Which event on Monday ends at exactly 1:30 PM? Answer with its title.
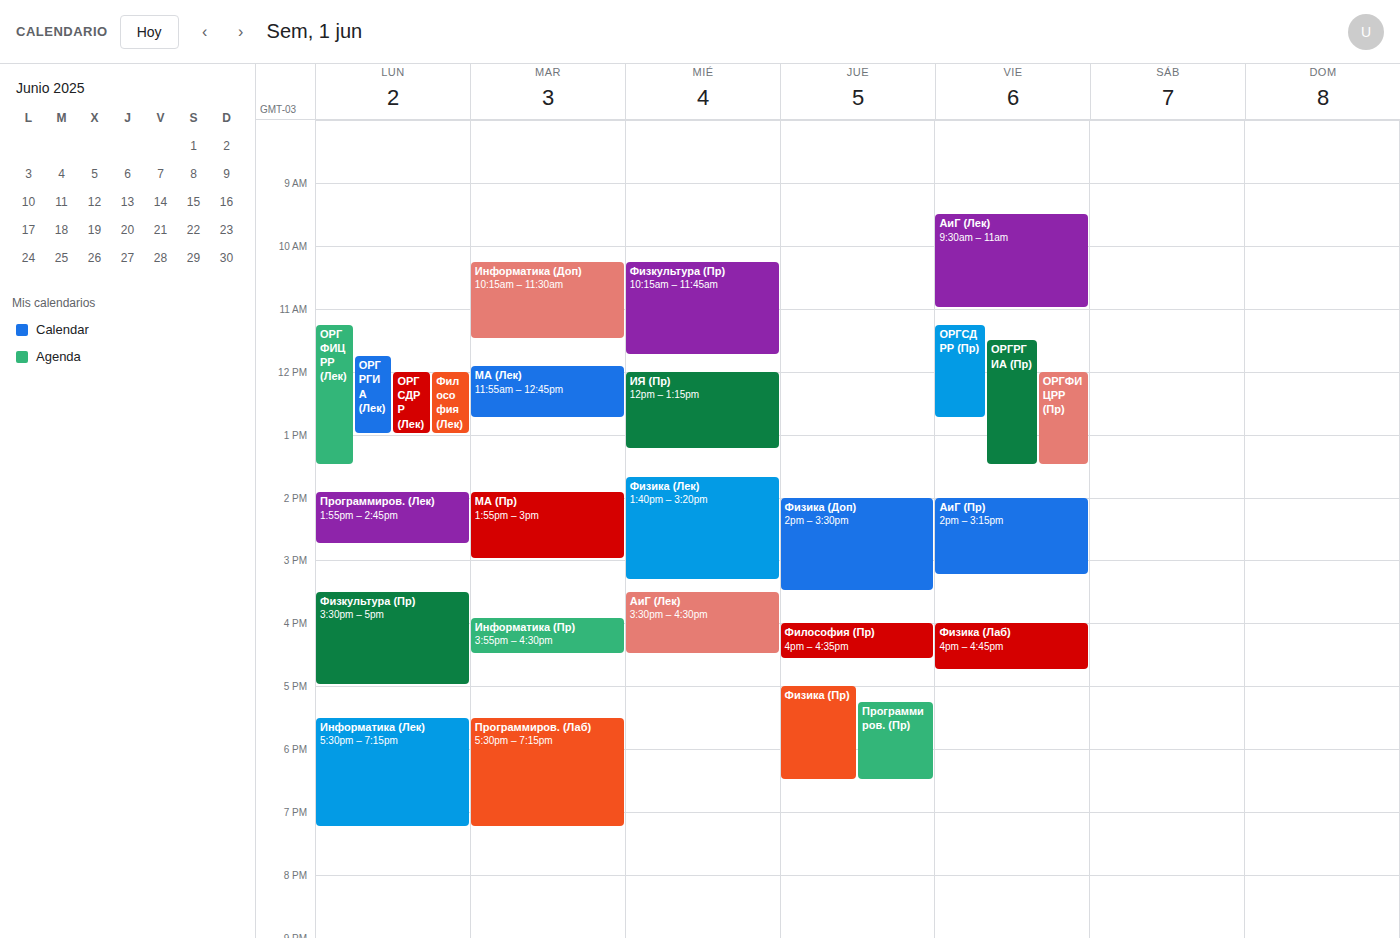
"ОРГФИЦРР (Лек)"